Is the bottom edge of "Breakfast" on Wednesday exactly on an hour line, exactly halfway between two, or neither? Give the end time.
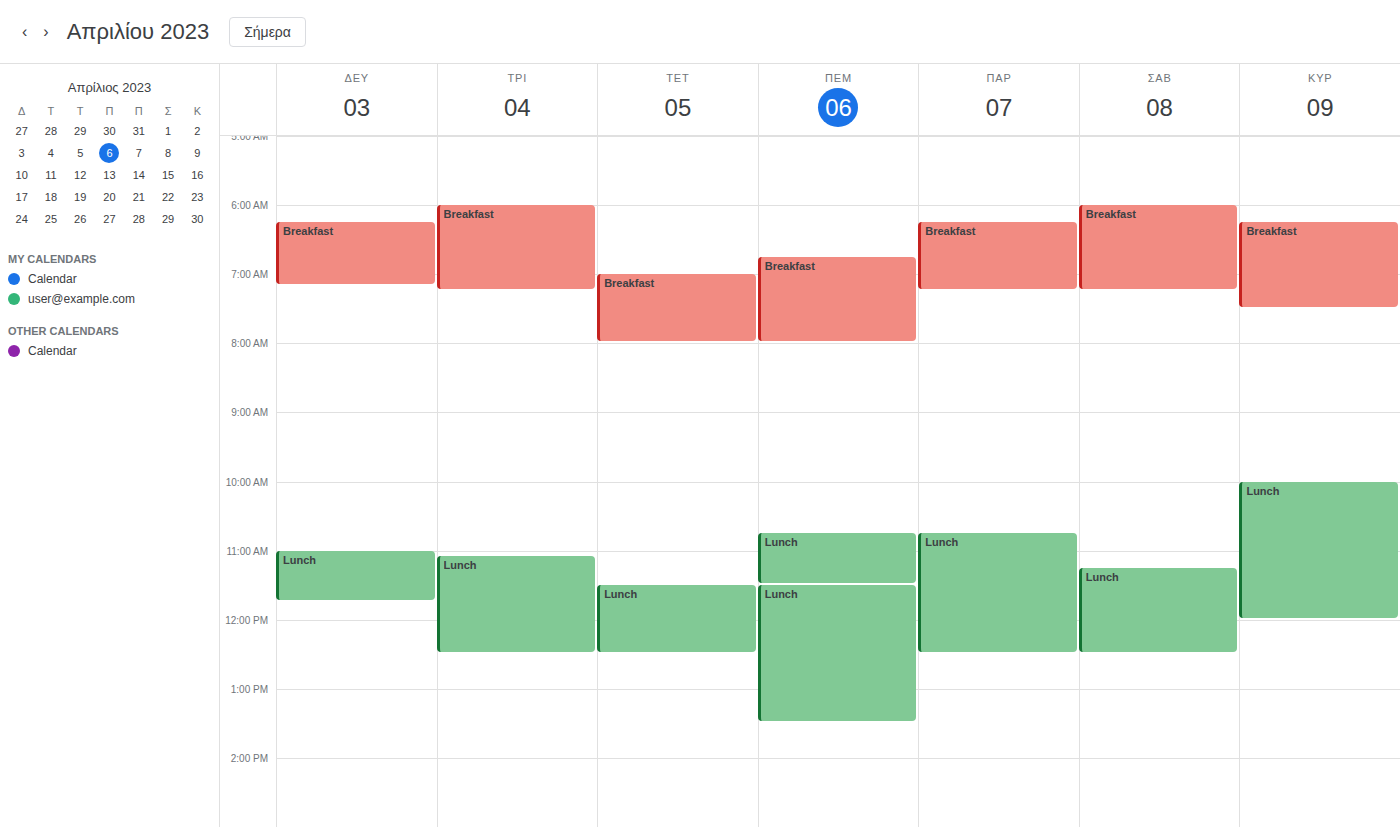
8:00 AM -- exactly on the 8 AM line.